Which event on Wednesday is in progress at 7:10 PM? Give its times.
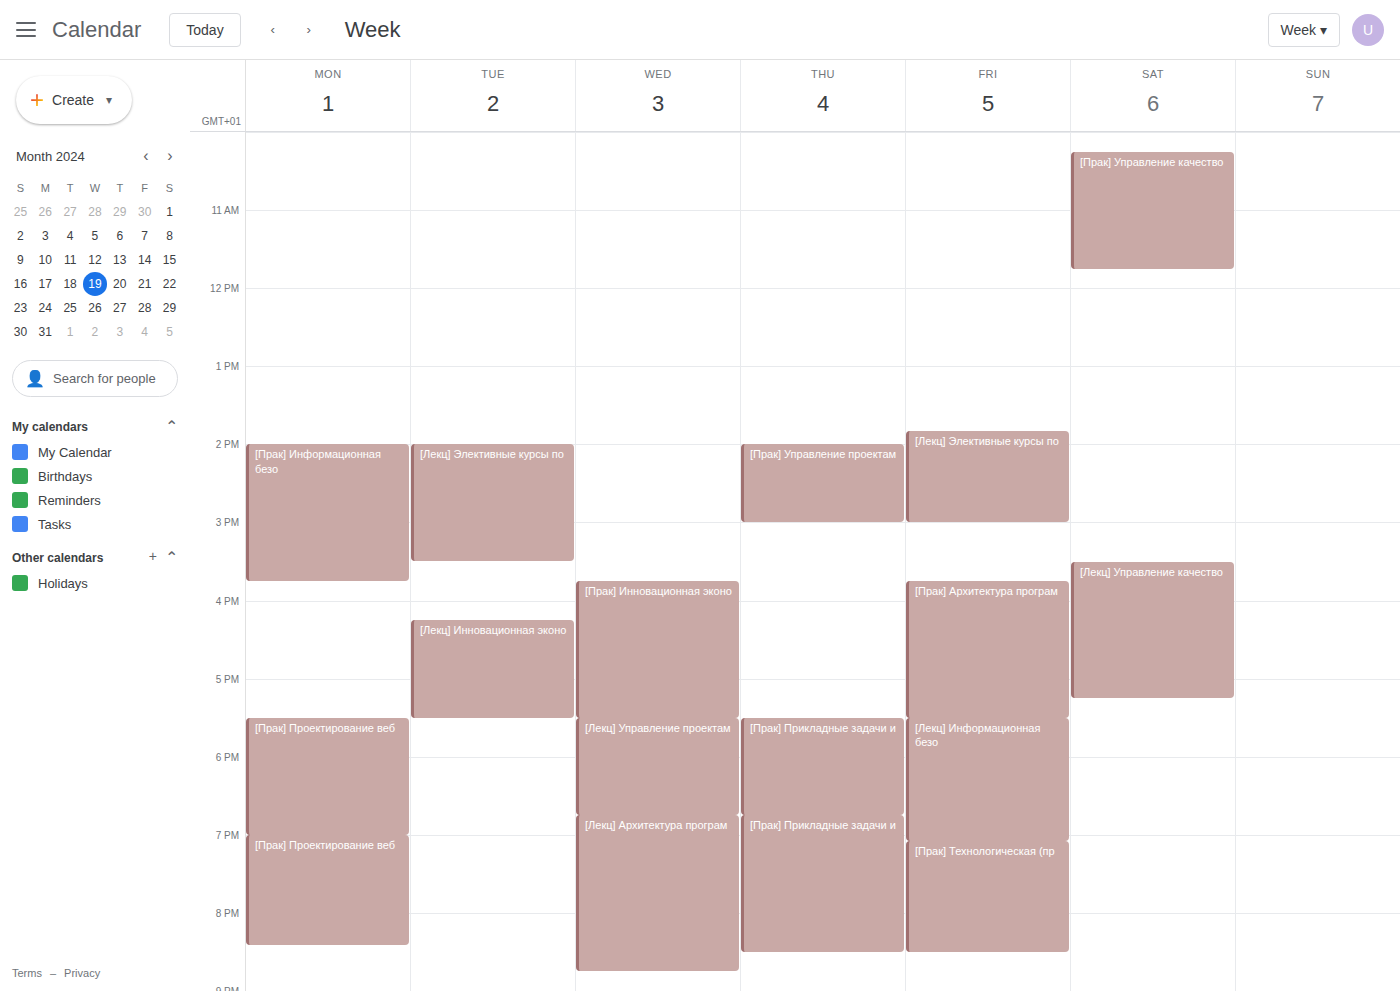
"[Лекц] Архитектура програм", 6:45 PM to 8:45 PM